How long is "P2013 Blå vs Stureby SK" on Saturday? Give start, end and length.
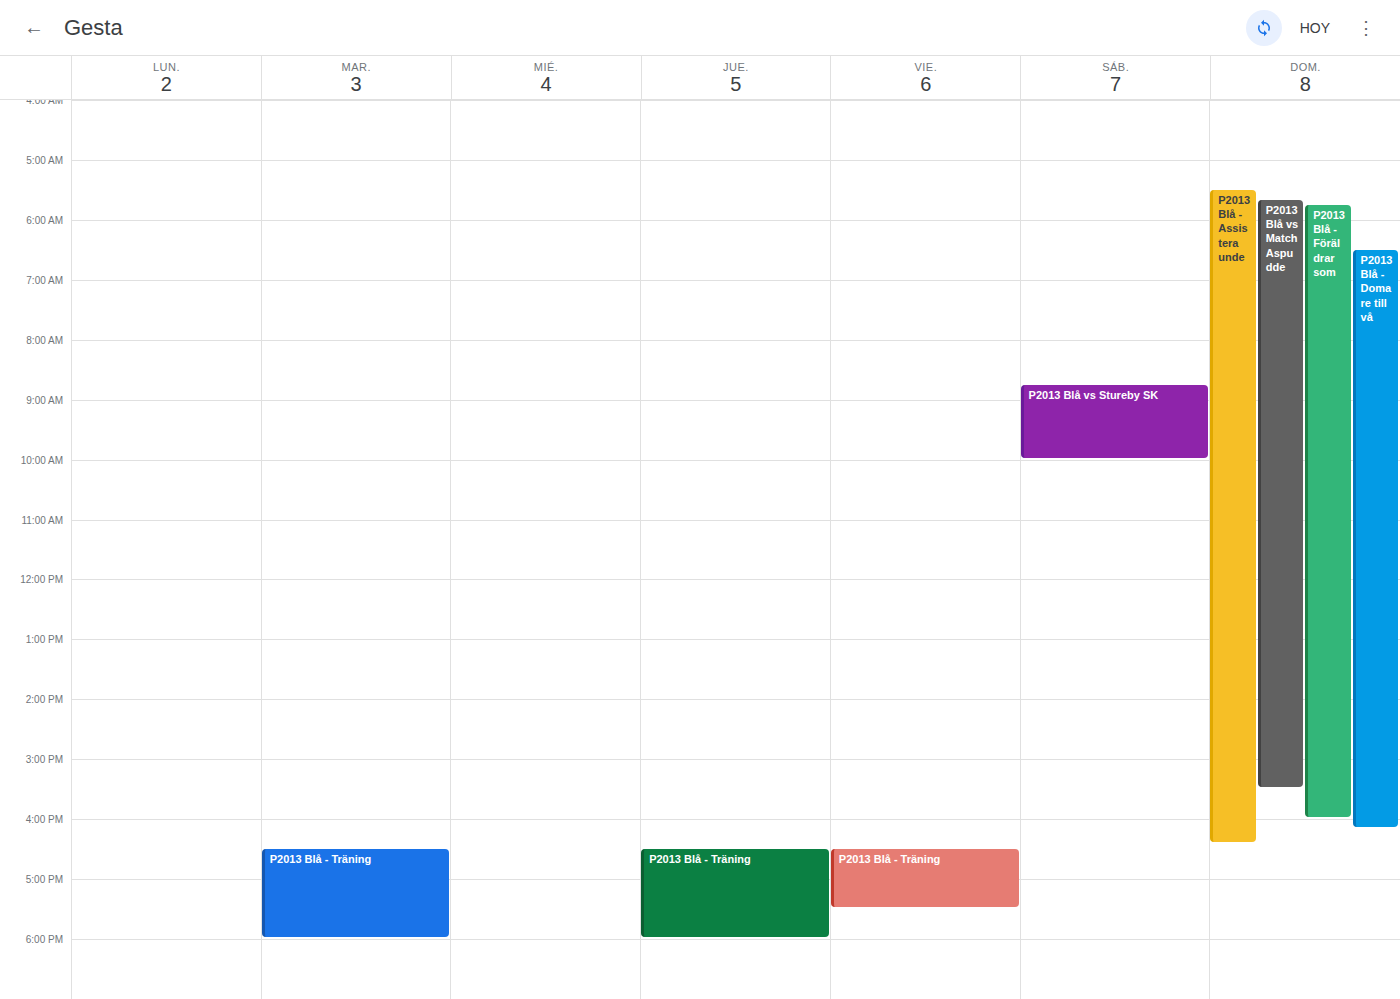
8:45 AM to 10:00 AM, 1 hour 15 minutes